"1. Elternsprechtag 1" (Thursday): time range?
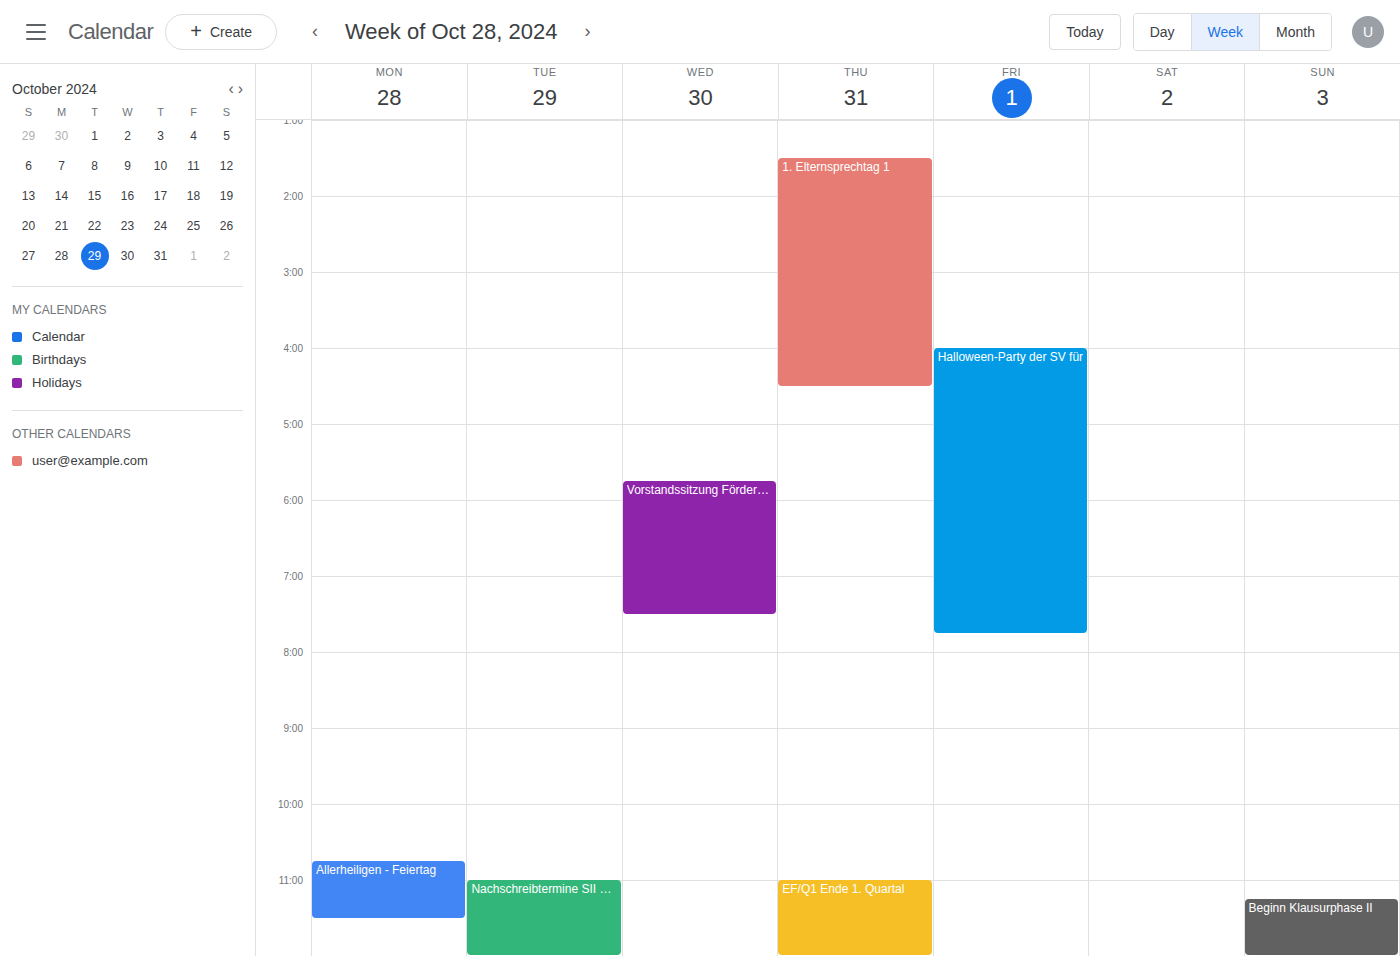
1:30 PM to 4:30 PM